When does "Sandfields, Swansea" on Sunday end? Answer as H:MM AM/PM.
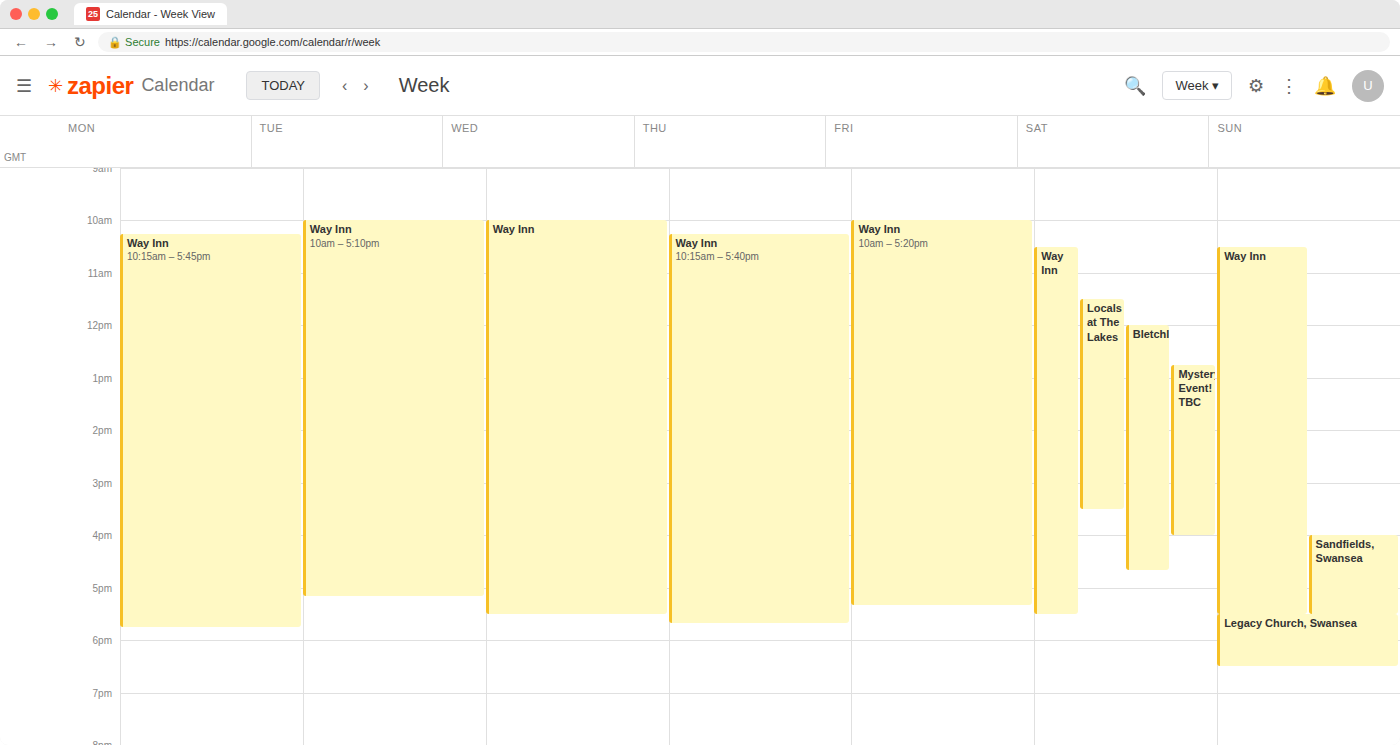
5:30 PM